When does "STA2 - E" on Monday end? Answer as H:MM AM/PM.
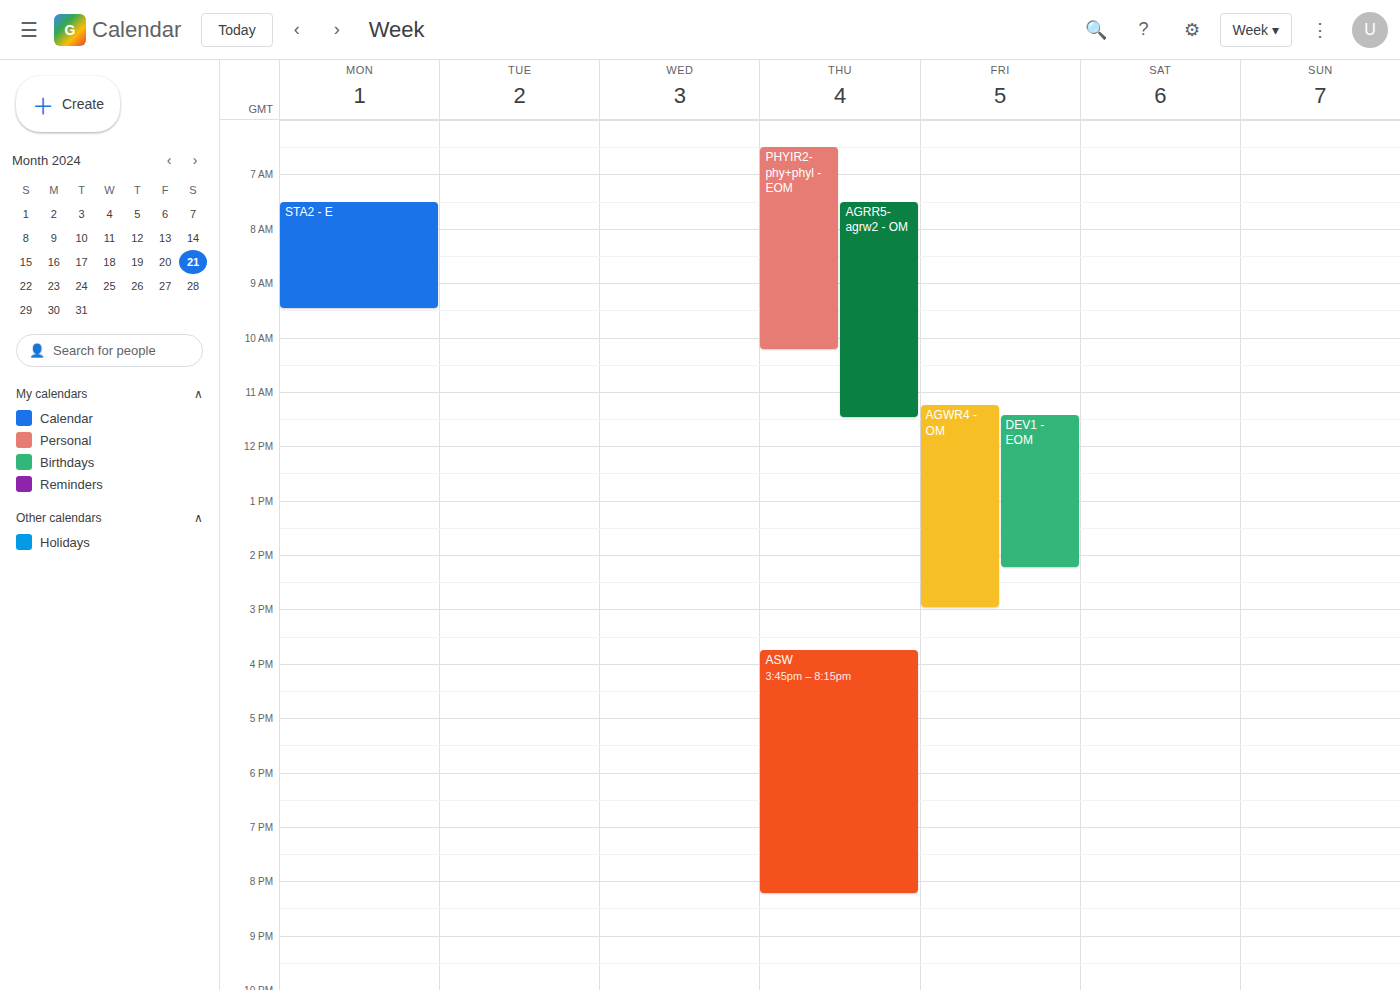
9:30 AM